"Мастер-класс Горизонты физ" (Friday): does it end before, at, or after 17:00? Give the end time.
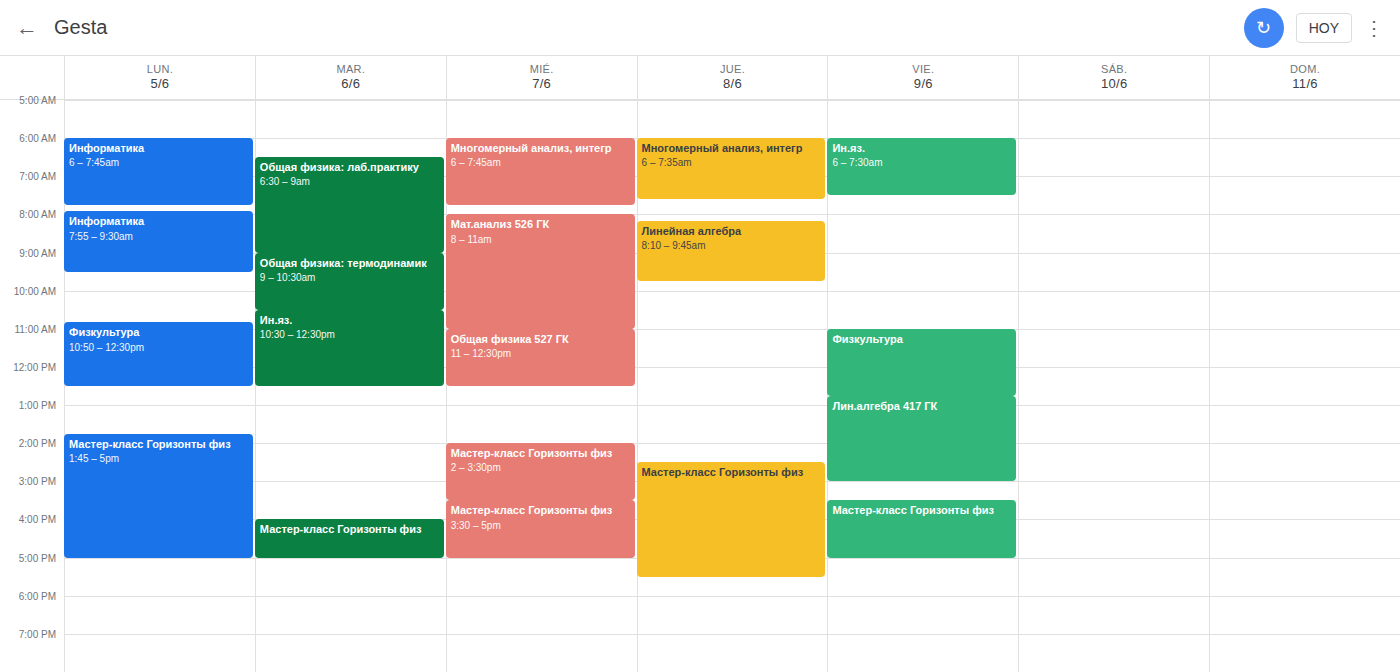
17:00 -- exactly at 17:00, on the 17:00 line.